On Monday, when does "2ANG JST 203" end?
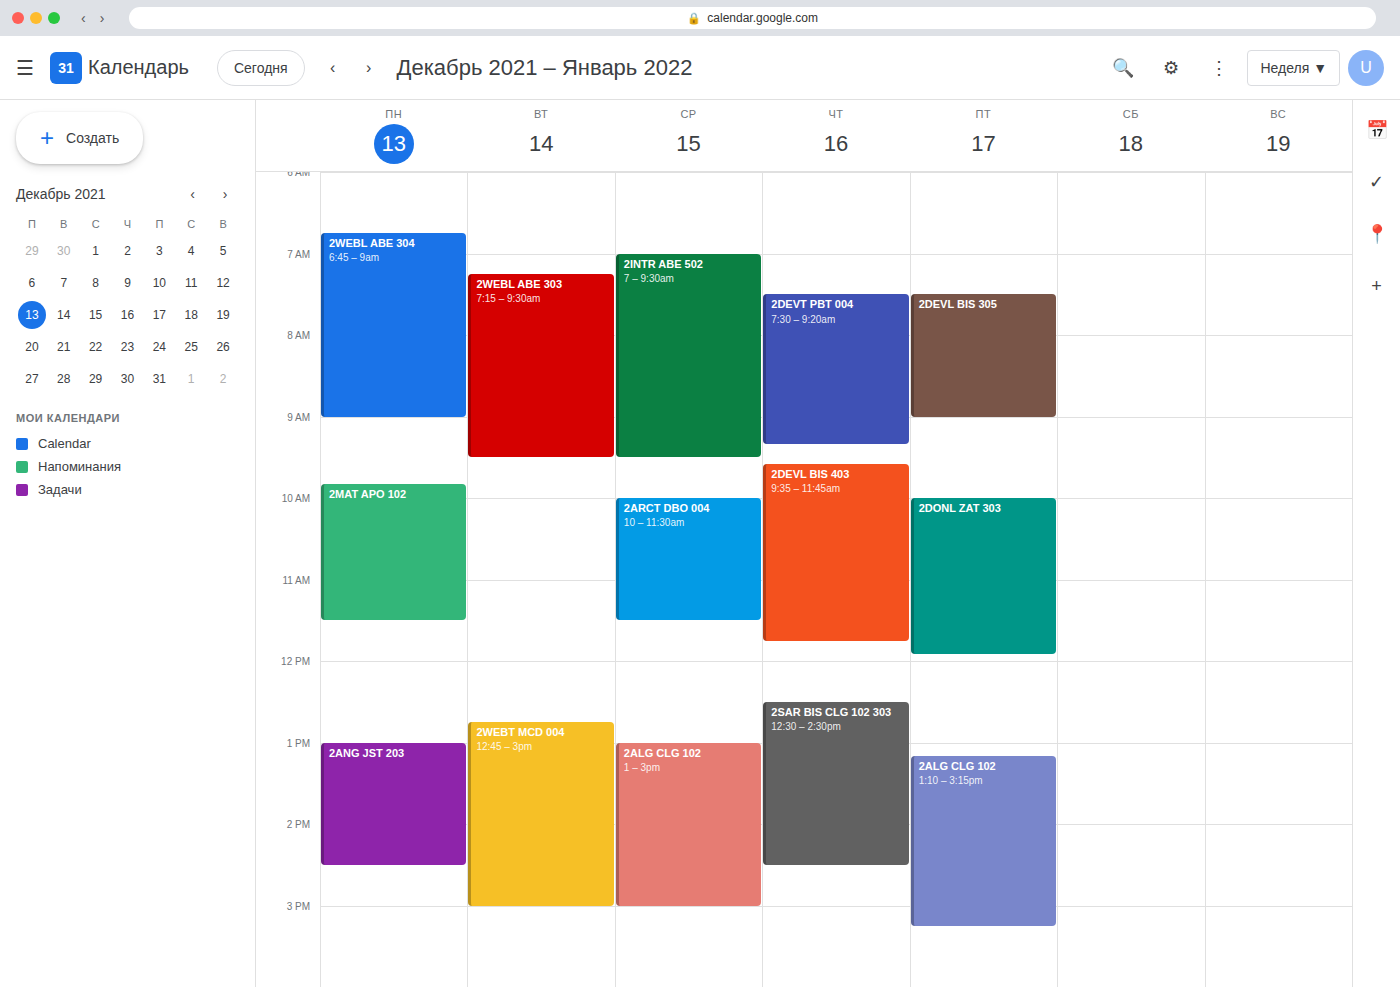
2:30 PM